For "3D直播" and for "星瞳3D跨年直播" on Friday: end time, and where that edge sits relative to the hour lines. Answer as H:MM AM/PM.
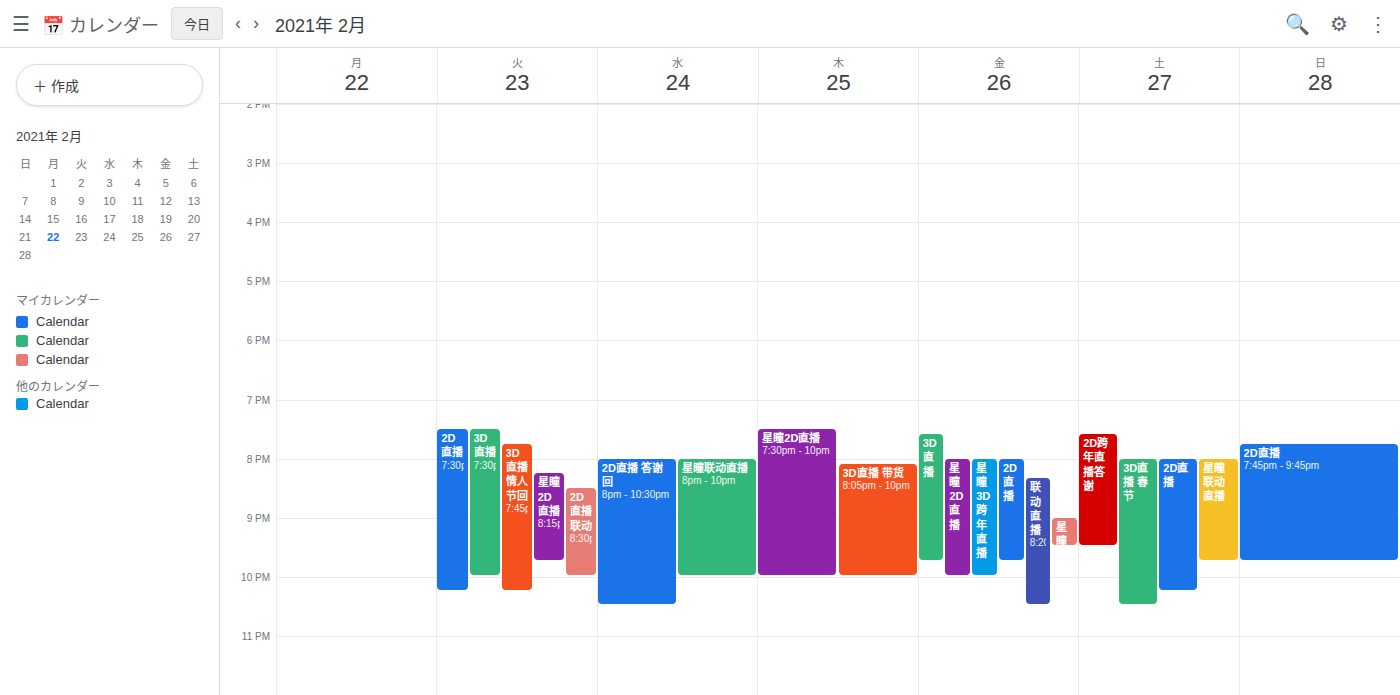
"3D直播": 9:45 PM, neither: three quarters of the way from the 9 PM line to the 10 PM line. "星瞳3D跨年直播": 10:00 PM, exactly on the 10 PM line.